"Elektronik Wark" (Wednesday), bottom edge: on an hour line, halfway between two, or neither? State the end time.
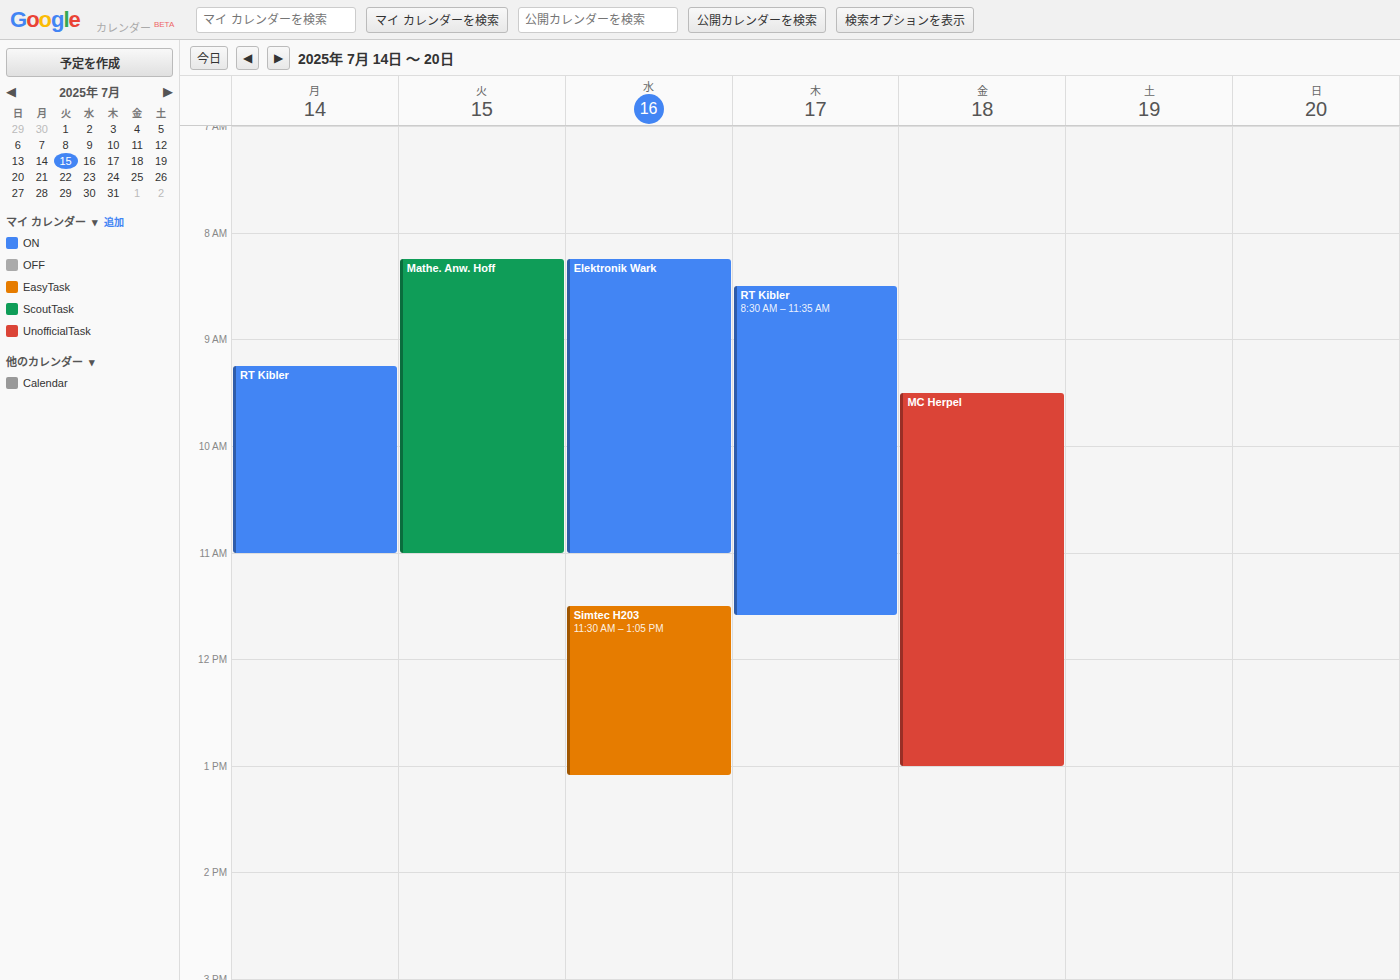
11:00 AM -- exactly on the 11 AM line.